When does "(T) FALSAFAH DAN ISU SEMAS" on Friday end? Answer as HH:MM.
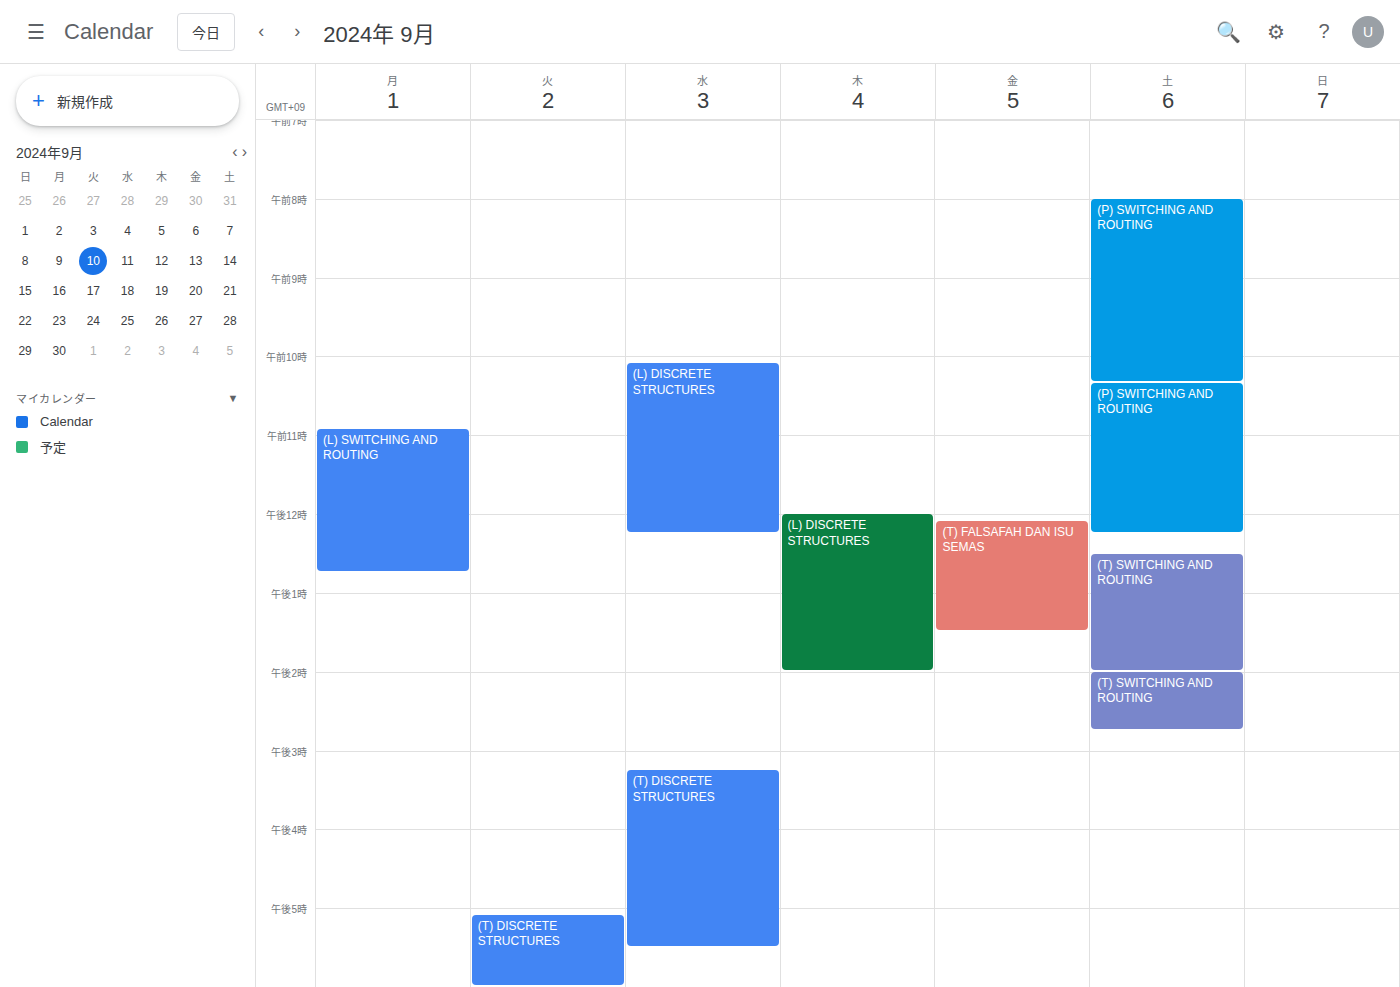
13:30